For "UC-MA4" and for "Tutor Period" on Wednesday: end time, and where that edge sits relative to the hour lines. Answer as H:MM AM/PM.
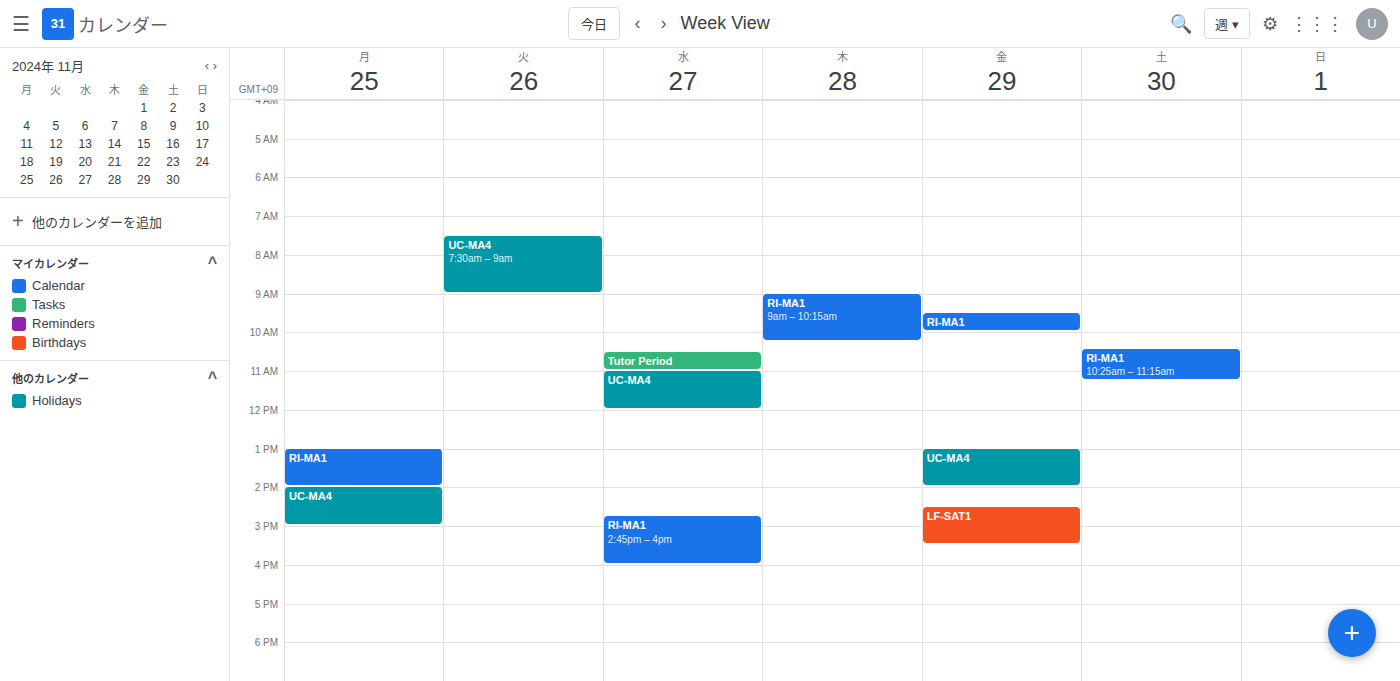
"UC-MA4": 12:00 PM, exactly on the 12 PM line. "Tutor Period": 11:00 AM, exactly on the 11 AM line.